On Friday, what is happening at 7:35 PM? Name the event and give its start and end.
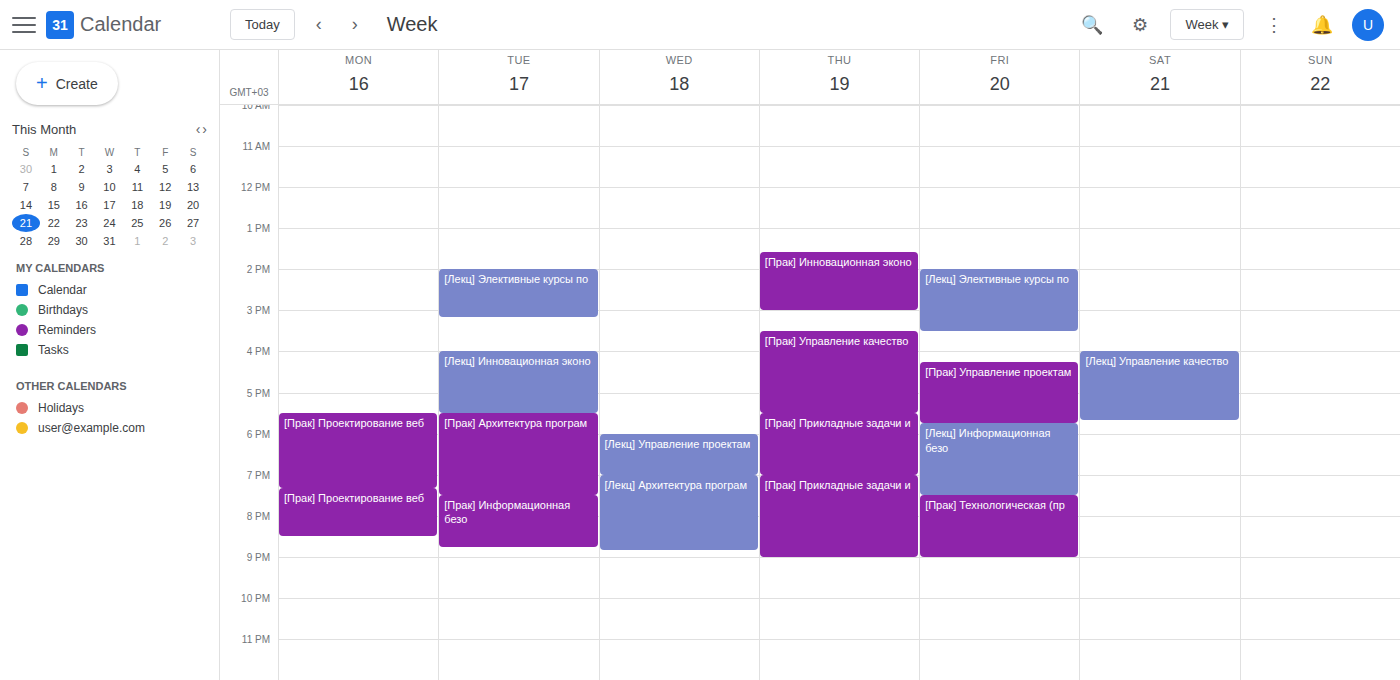
"[Прак] Технологическая (пр", 7:30 PM to 9:00 PM